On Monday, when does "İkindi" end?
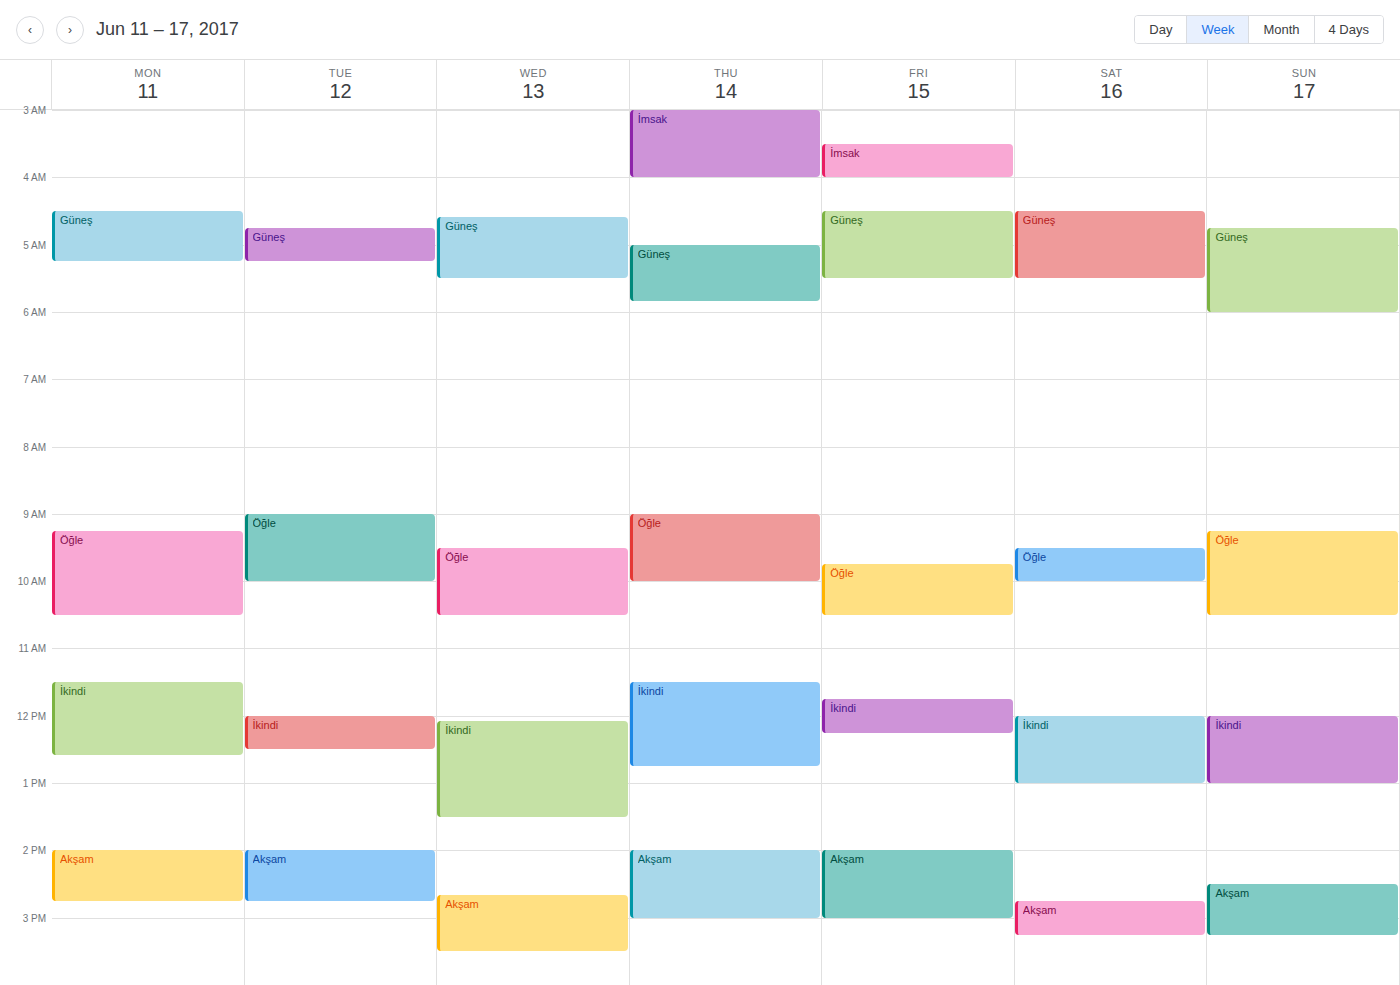
12:35 PM